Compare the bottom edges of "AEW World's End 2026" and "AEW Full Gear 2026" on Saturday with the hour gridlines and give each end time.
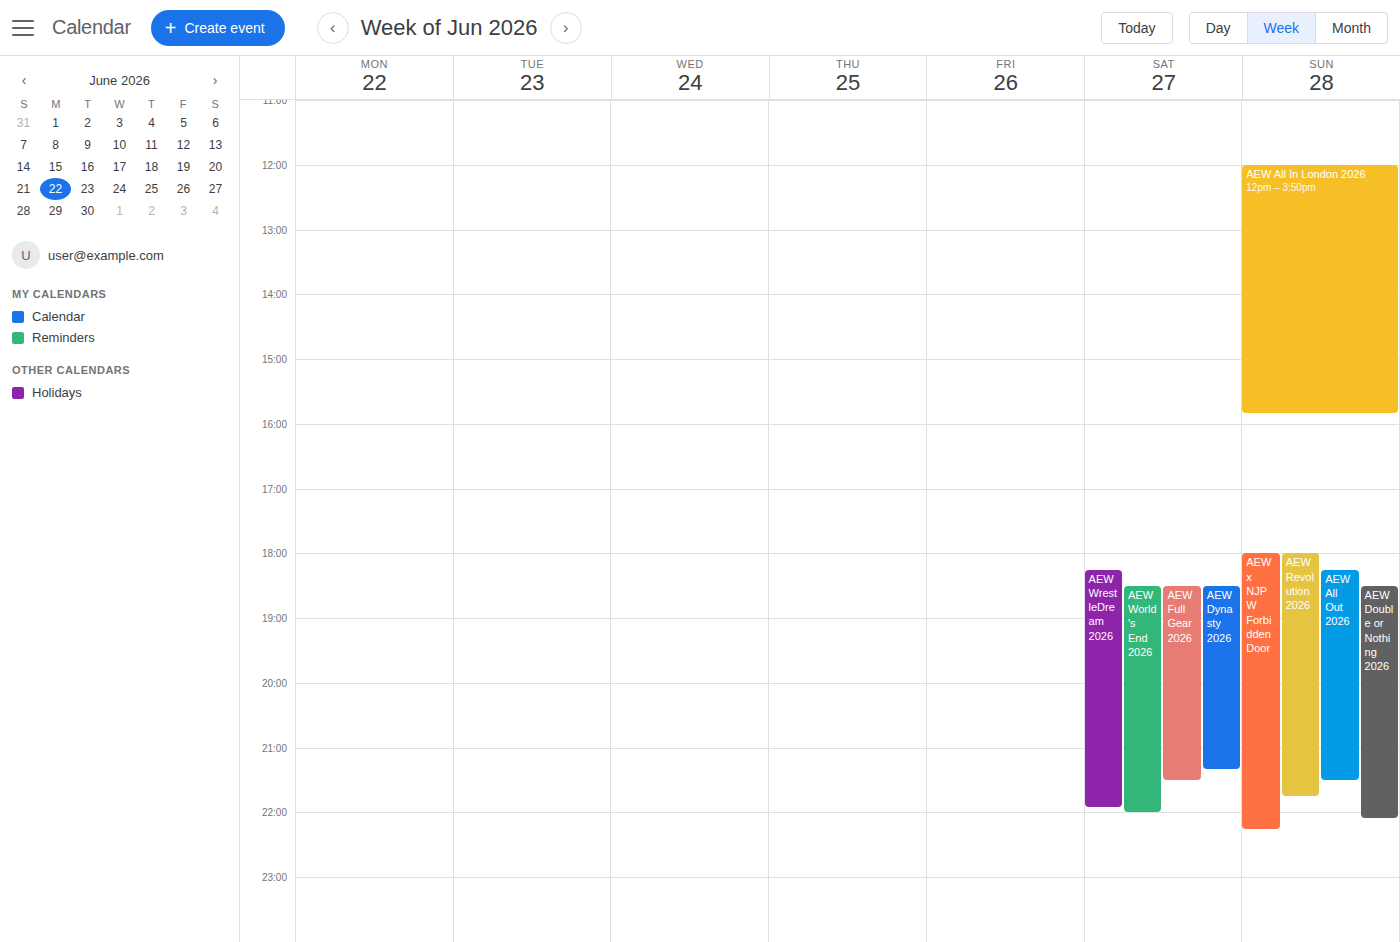
"AEW World's End 2026": 10:00 PM, exactly on the 10 PM line. "AEW Full Gear 2026": 9:30 PM, halfway between the 9 PM and 10 PM lines.